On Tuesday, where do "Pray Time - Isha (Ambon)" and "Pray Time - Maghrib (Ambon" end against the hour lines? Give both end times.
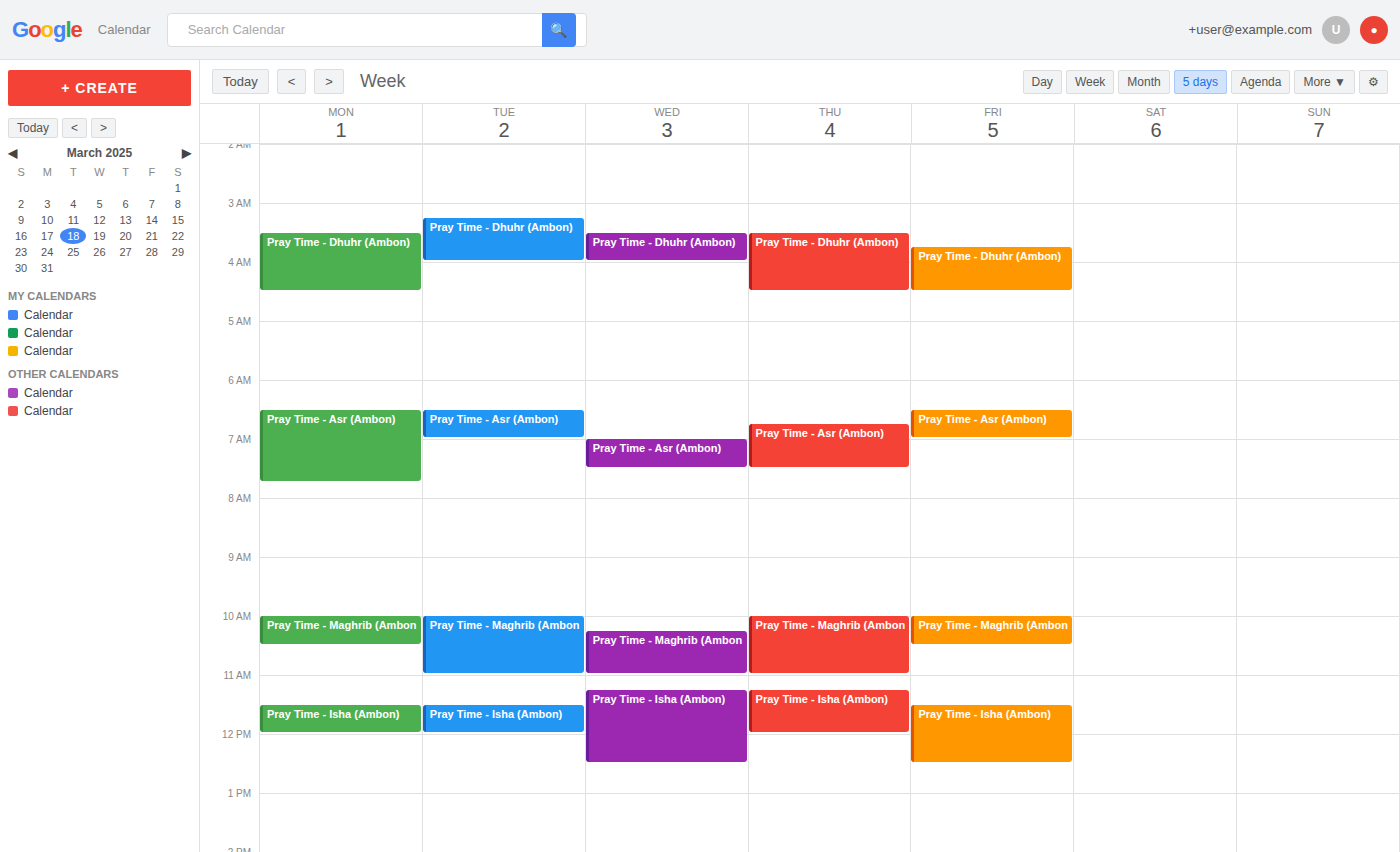
"Pray Time - Isha (Ambon)": 12:00 PM, exactly on the 12 PM line. "Pray Time - Maghrib (Ambon": 11:00 AM, exactly on the 11 AM line.